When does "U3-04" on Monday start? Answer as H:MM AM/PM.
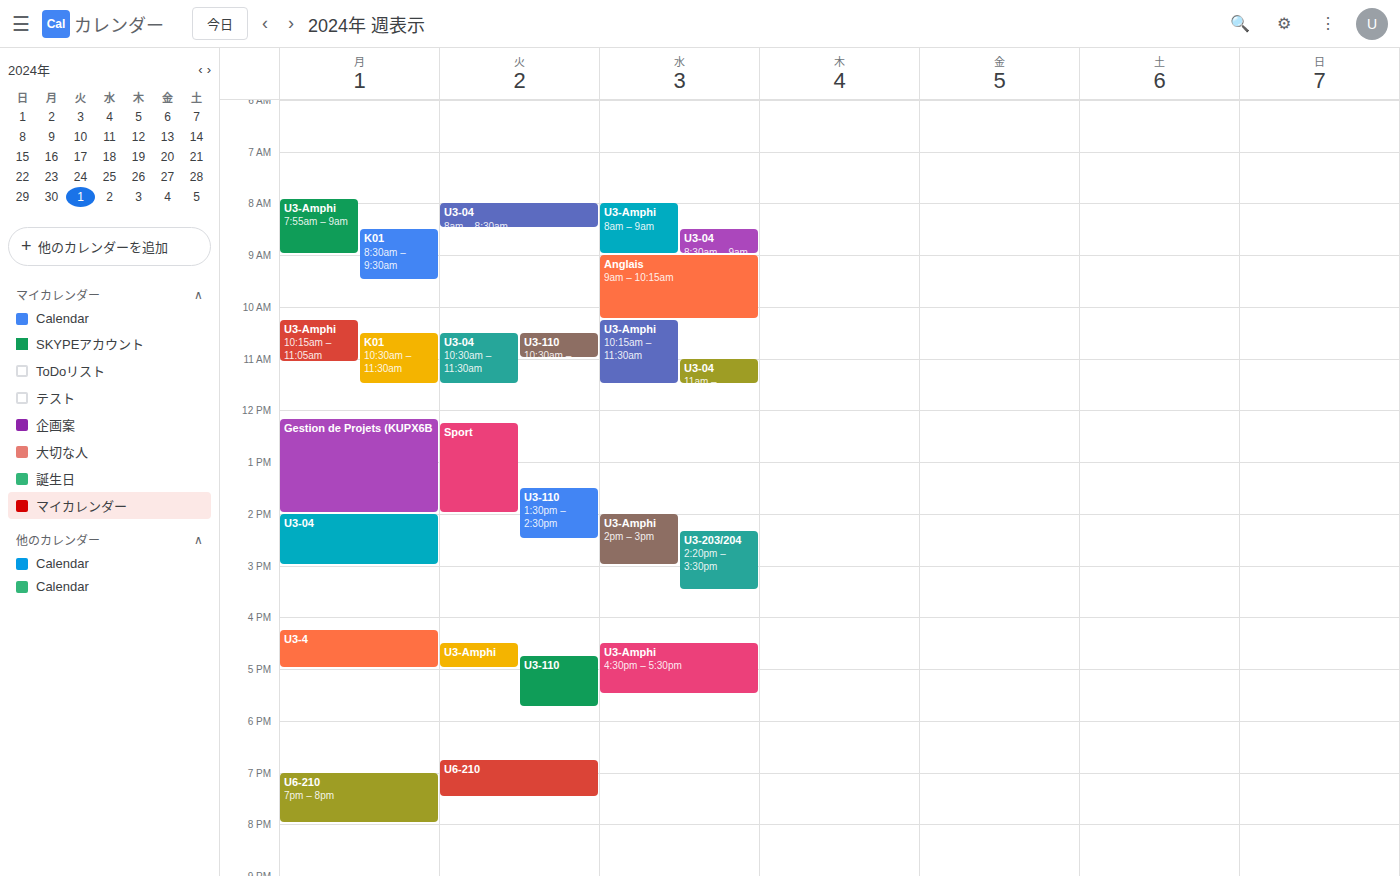
2:00 PM